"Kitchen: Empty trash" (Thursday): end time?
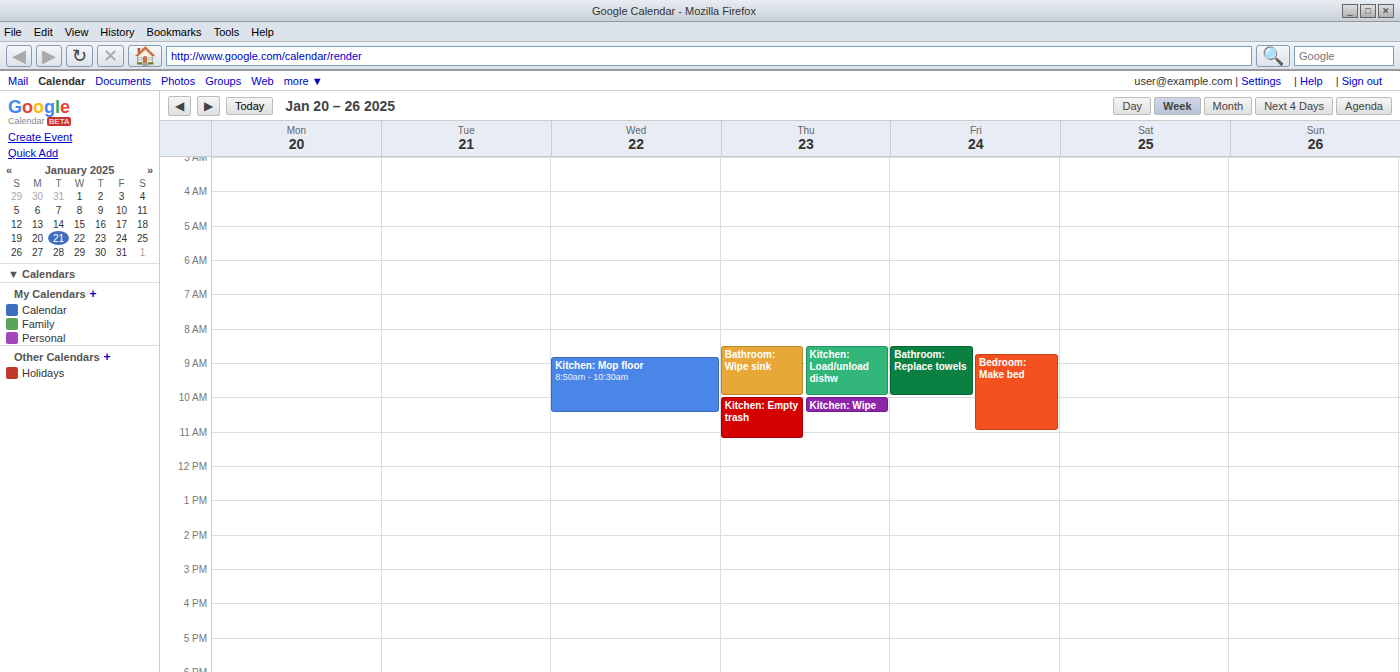
11:15